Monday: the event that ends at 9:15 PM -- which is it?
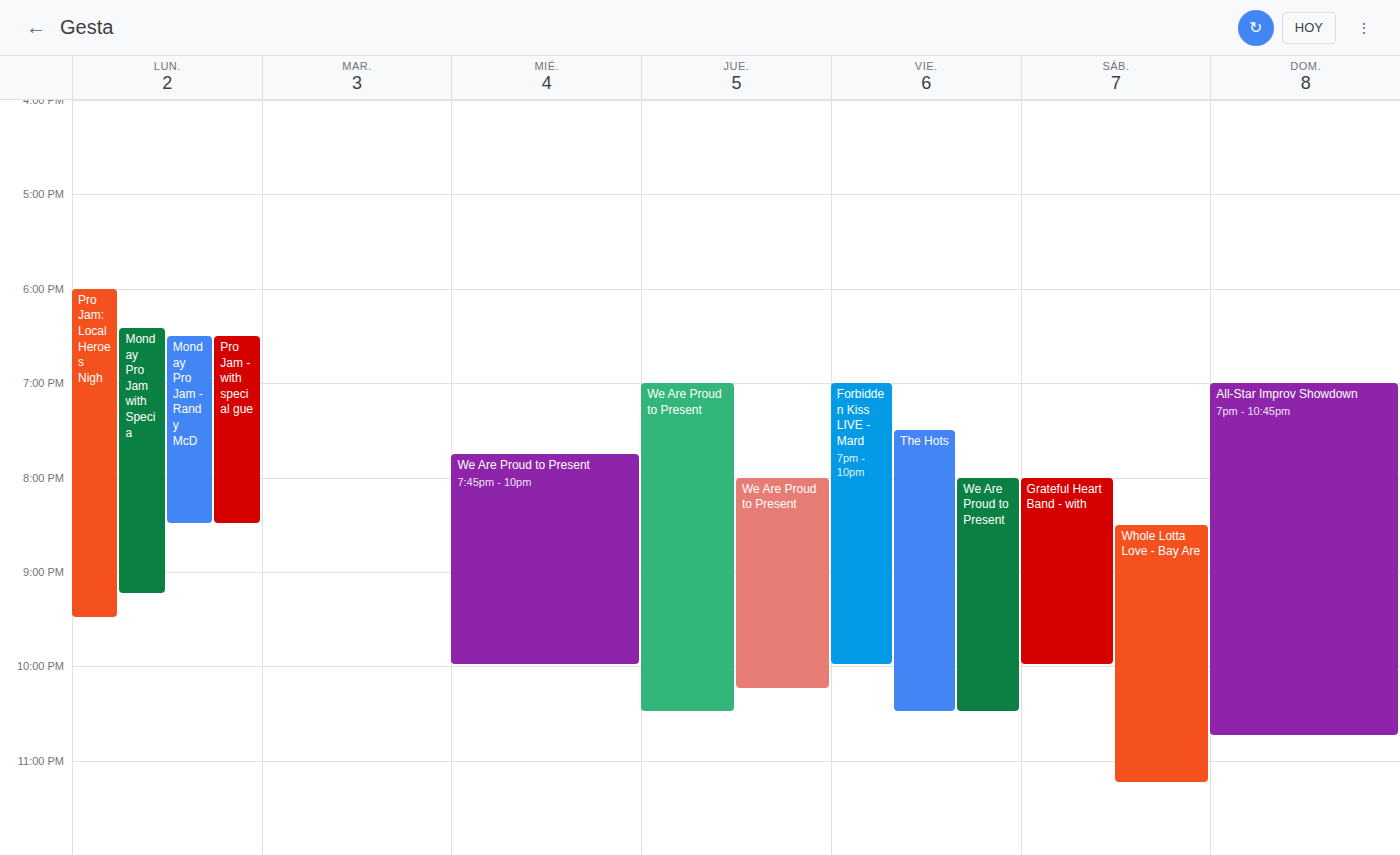
"Monday Pro Jam with Specia"